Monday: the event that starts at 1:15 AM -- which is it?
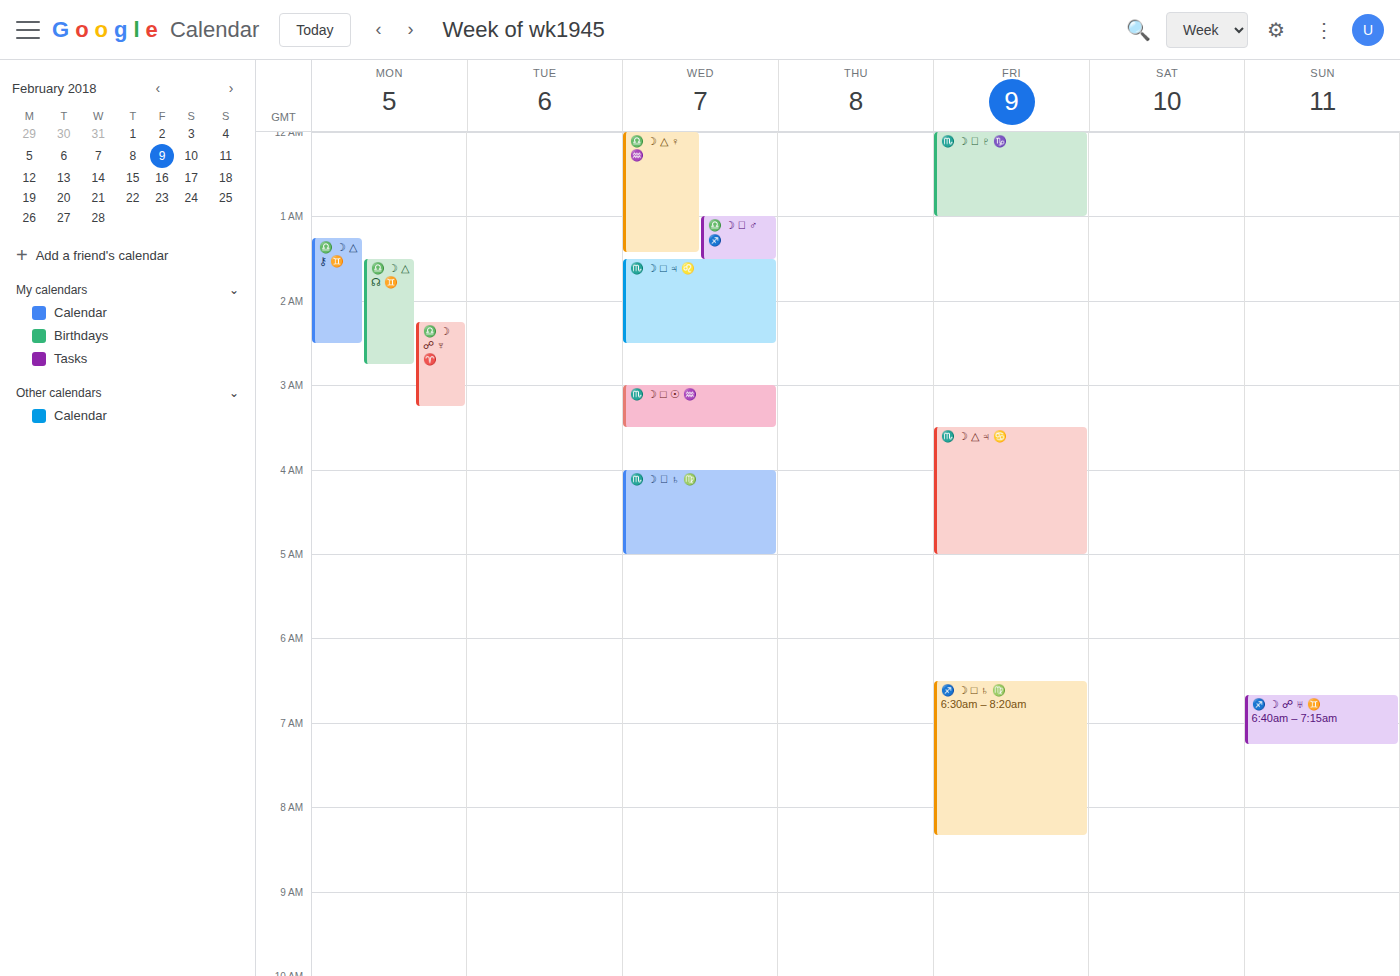
"♎️ ☽ △ ⚷ ♊️"